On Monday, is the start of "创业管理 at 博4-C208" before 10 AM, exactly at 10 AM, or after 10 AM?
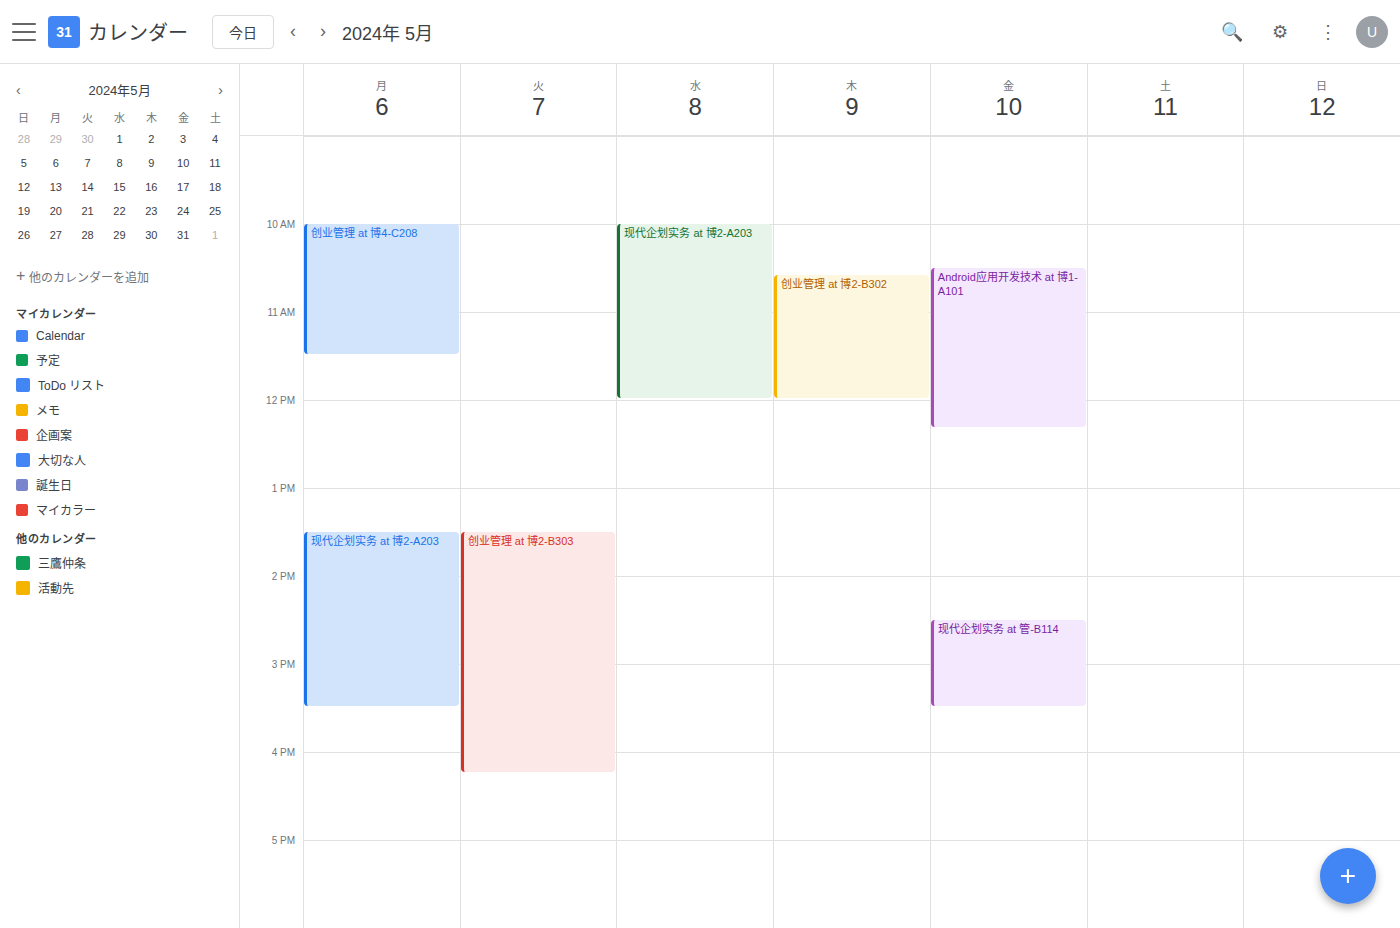
10:00 AM -- exactly at 10 AM, on the 10 AM line.